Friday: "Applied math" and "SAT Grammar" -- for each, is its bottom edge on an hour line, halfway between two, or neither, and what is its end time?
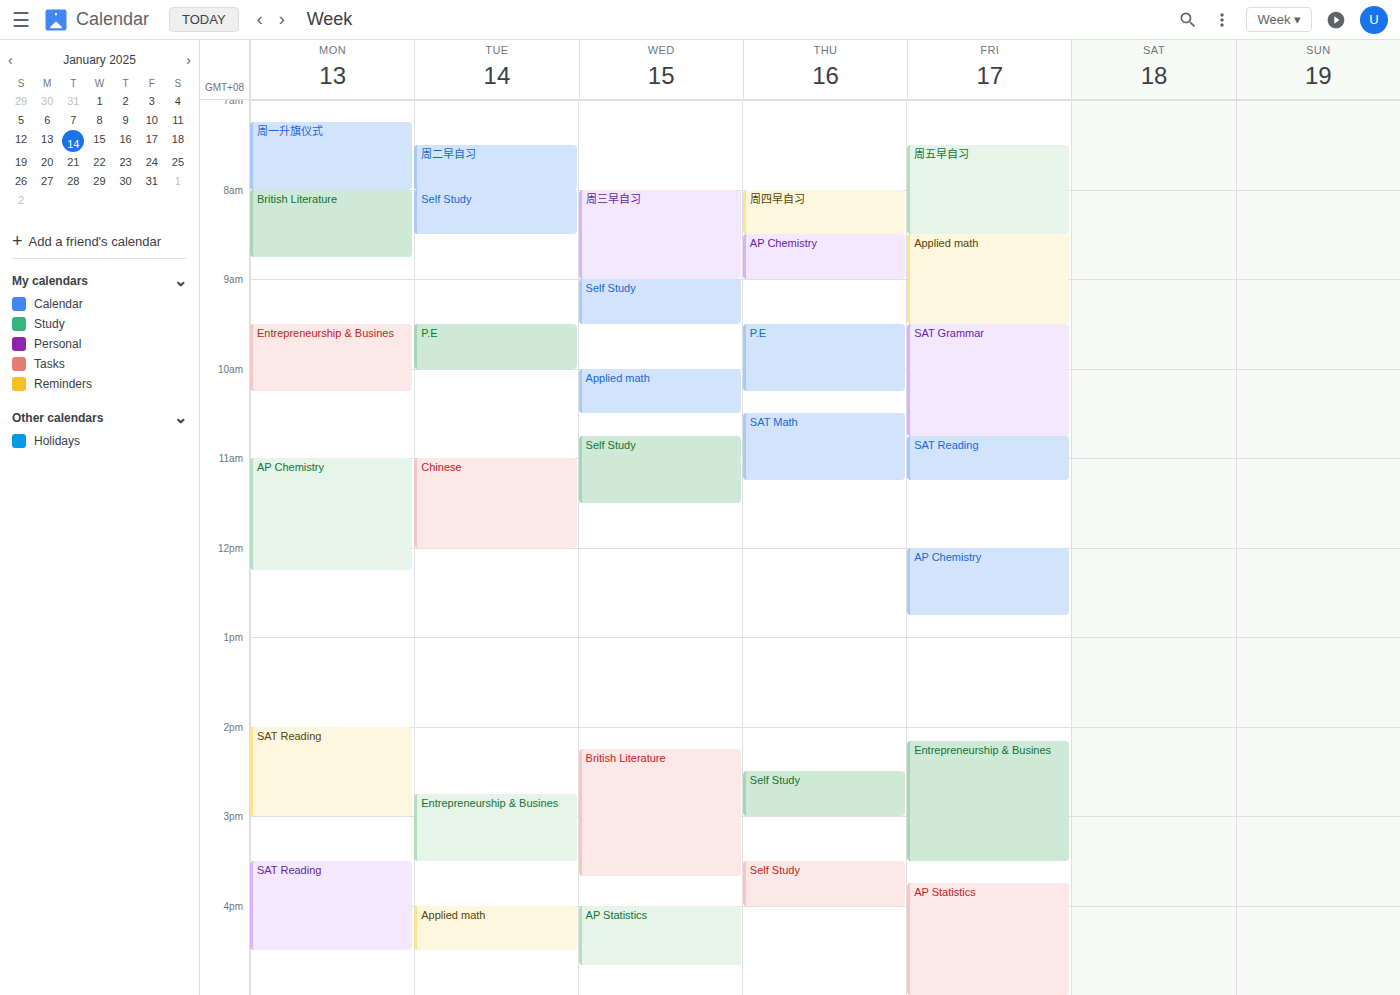
"Applied math": 9:30 AM, halfway between the 9 AM and 10 AM lines. "SAT Grammar": 10:45 AM, neither: three quarters of the way from the 10 AM line to the 11 AM line.